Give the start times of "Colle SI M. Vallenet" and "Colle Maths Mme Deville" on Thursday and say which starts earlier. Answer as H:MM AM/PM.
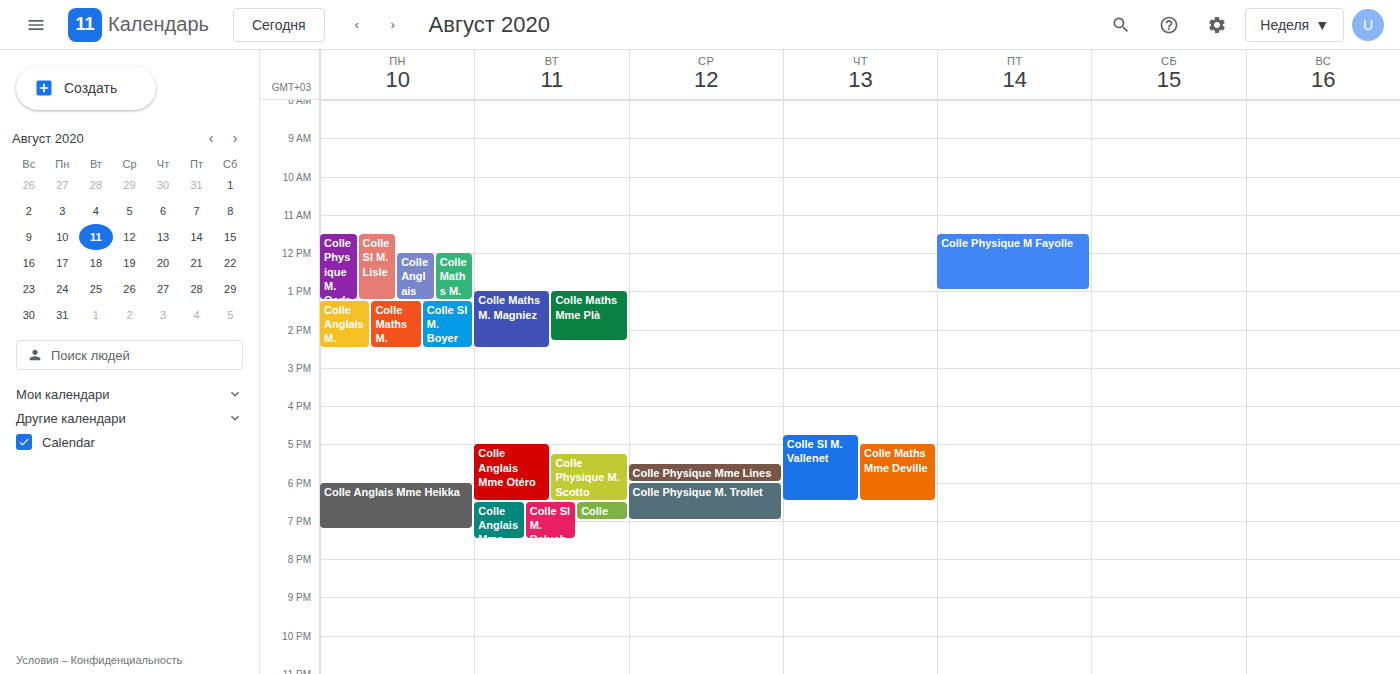
"Colle SI M. Vallenet" 4:45 PM; "Colle Maths Mme Deville" 5:00 PM.